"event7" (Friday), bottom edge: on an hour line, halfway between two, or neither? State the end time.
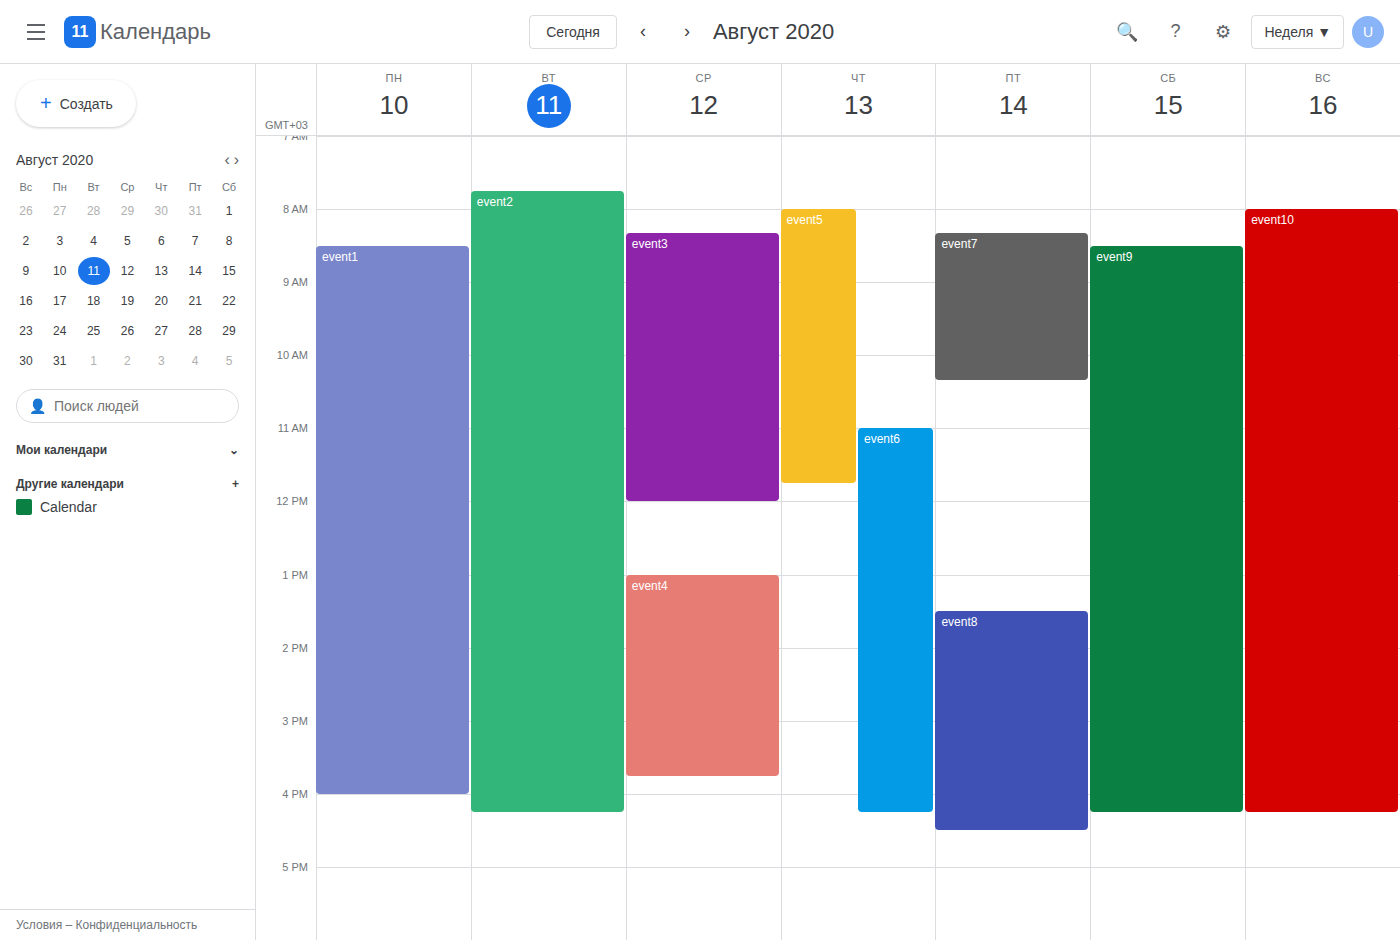
10:20 AM -- neither: 20 minutes below the 10 AM line and 40 minutes above the 11 AM line.